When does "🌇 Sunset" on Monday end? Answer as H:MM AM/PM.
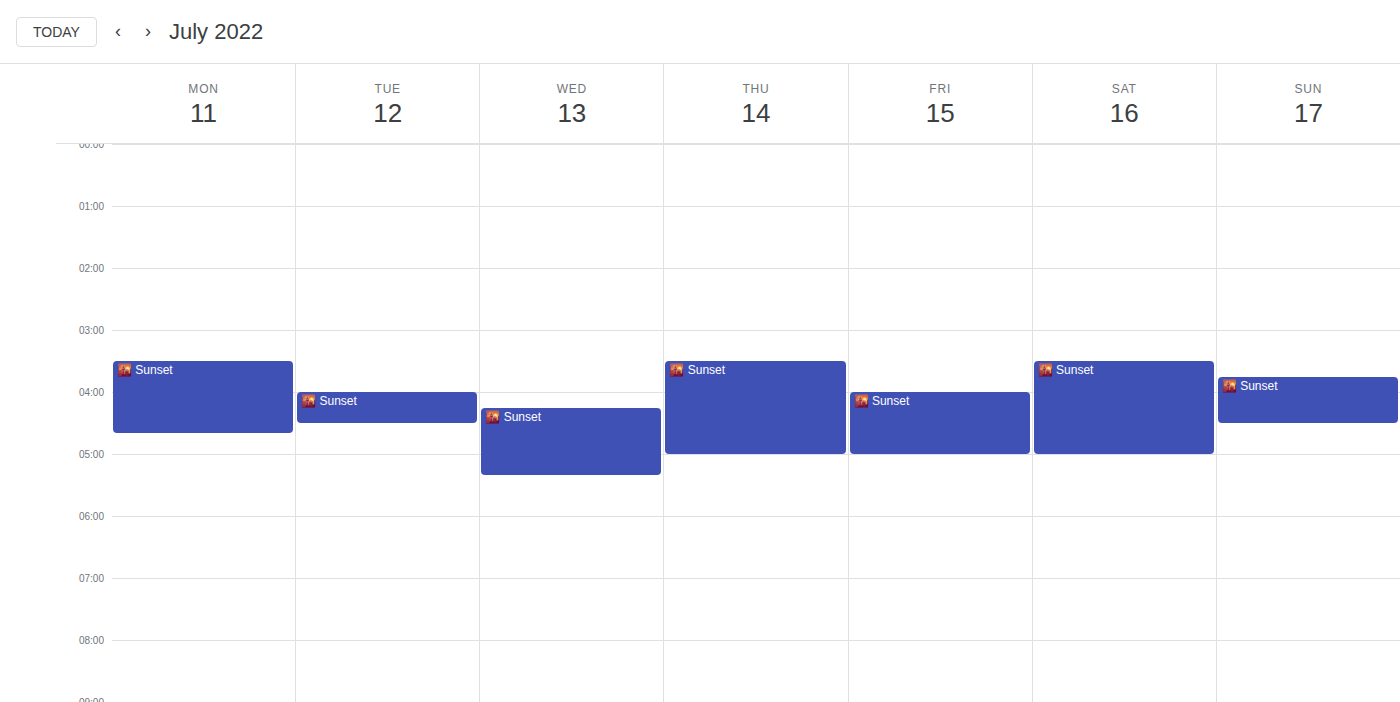
4:40 AM